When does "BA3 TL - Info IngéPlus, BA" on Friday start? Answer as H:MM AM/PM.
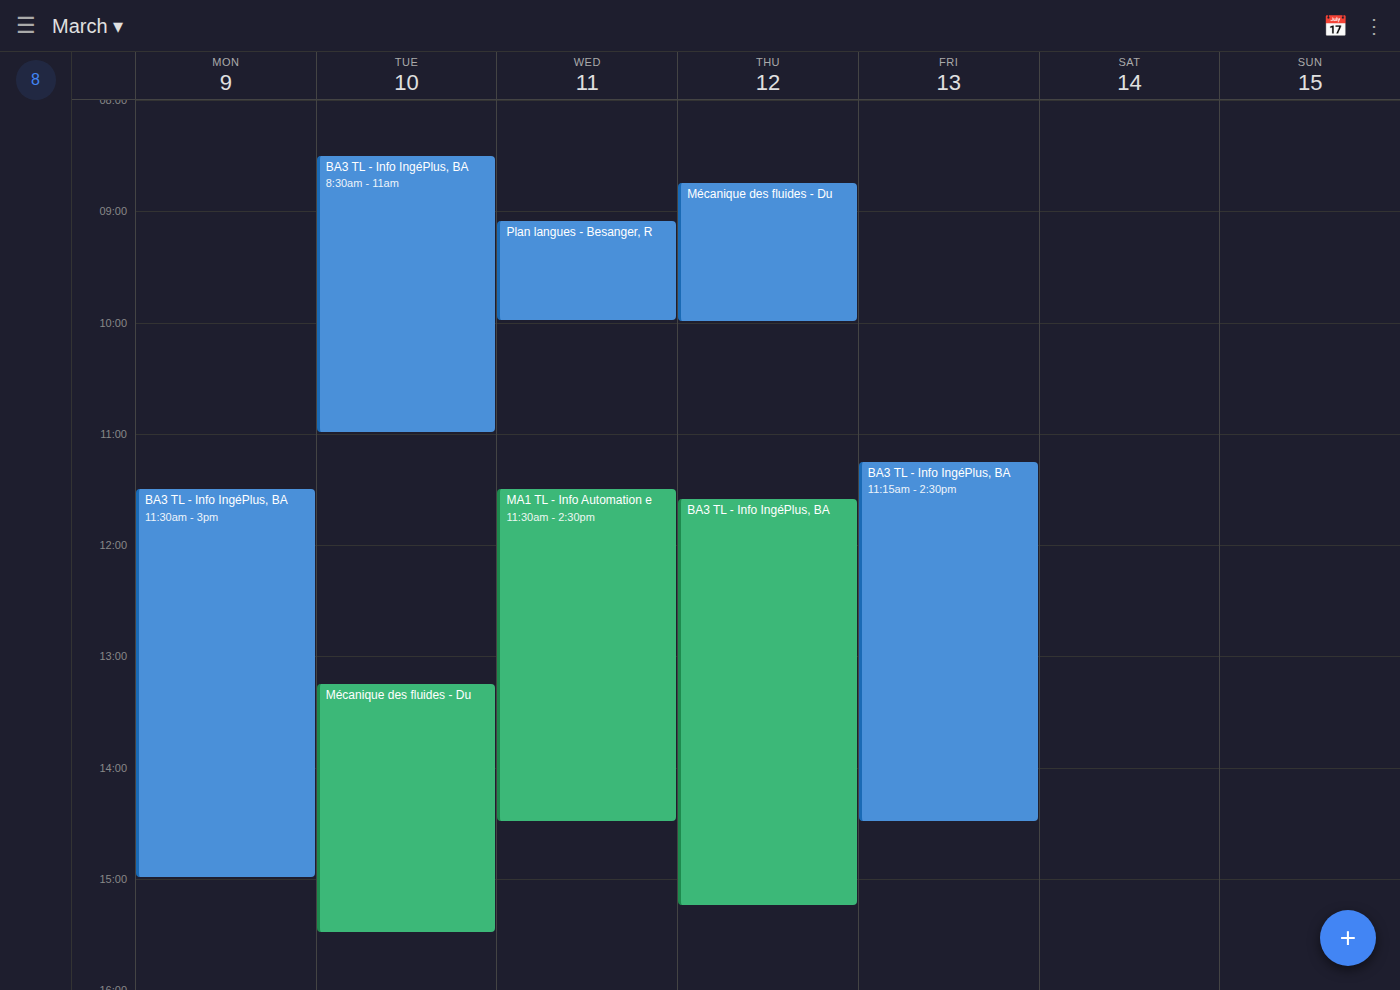
11:15 AM